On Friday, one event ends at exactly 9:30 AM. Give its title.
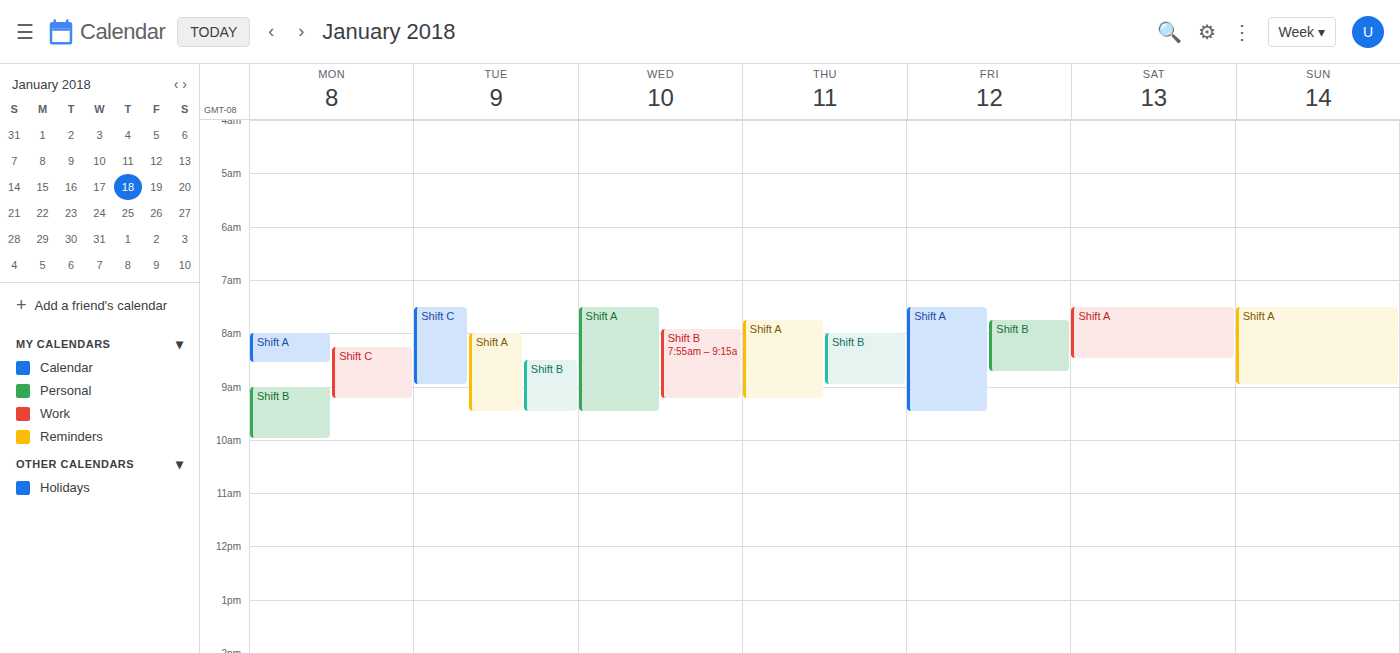
"Shift A"